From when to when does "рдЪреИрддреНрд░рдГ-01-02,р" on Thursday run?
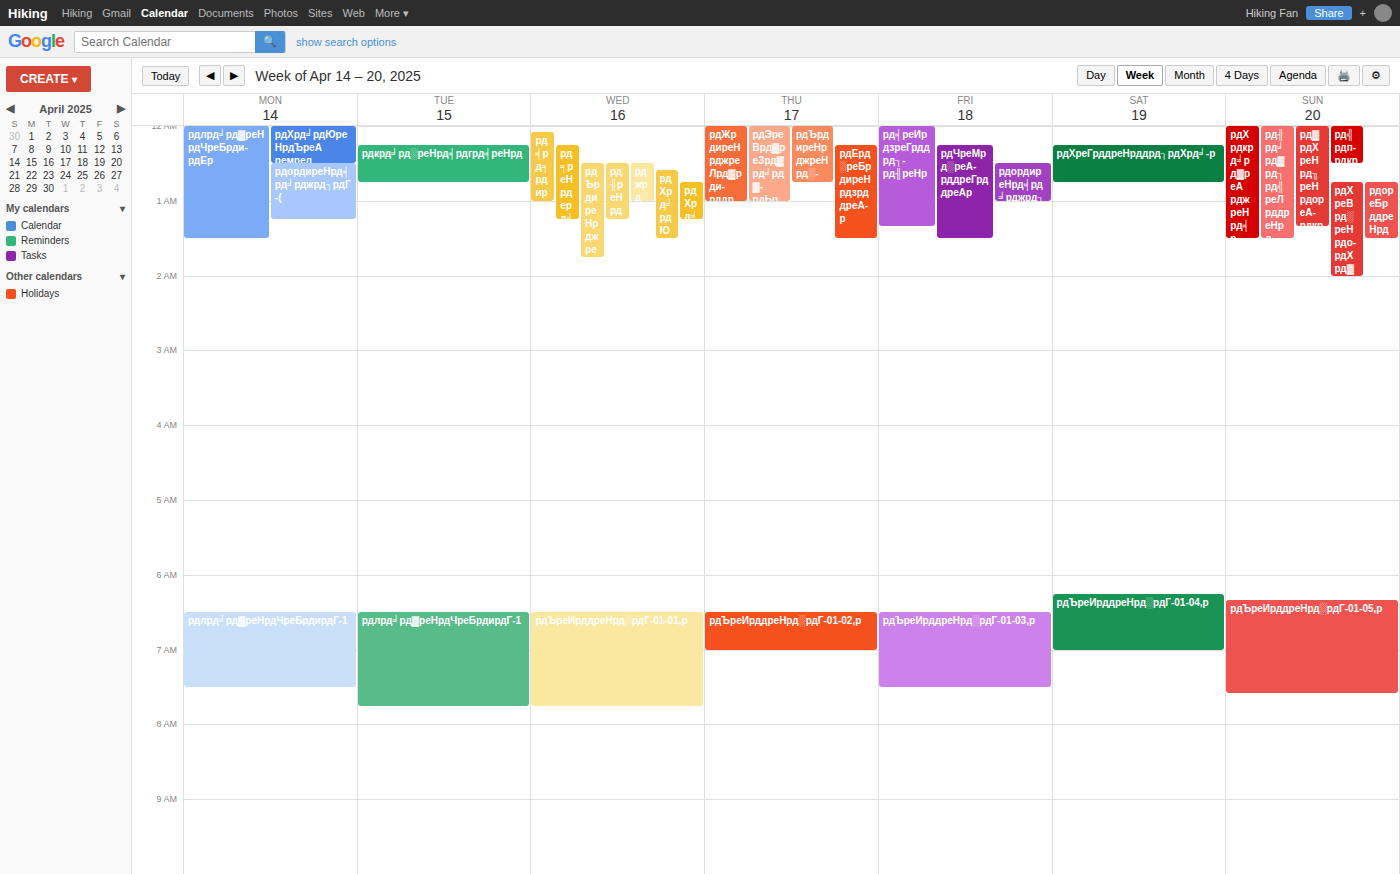
06:30 to 07:00